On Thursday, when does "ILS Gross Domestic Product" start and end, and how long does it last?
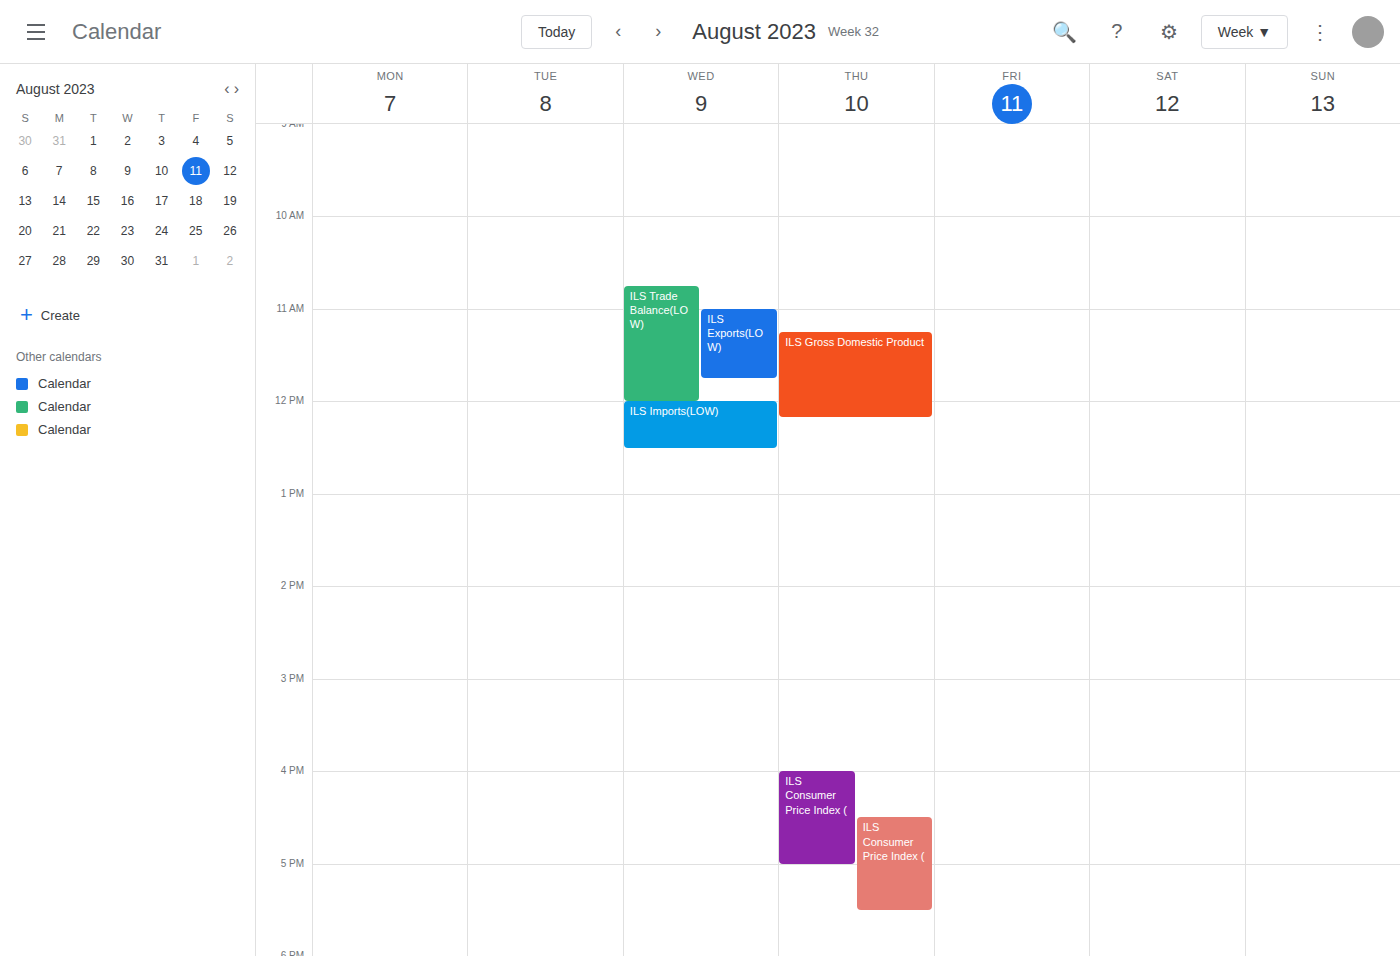
11:15 AM to 12:10 PM, 55 minutes